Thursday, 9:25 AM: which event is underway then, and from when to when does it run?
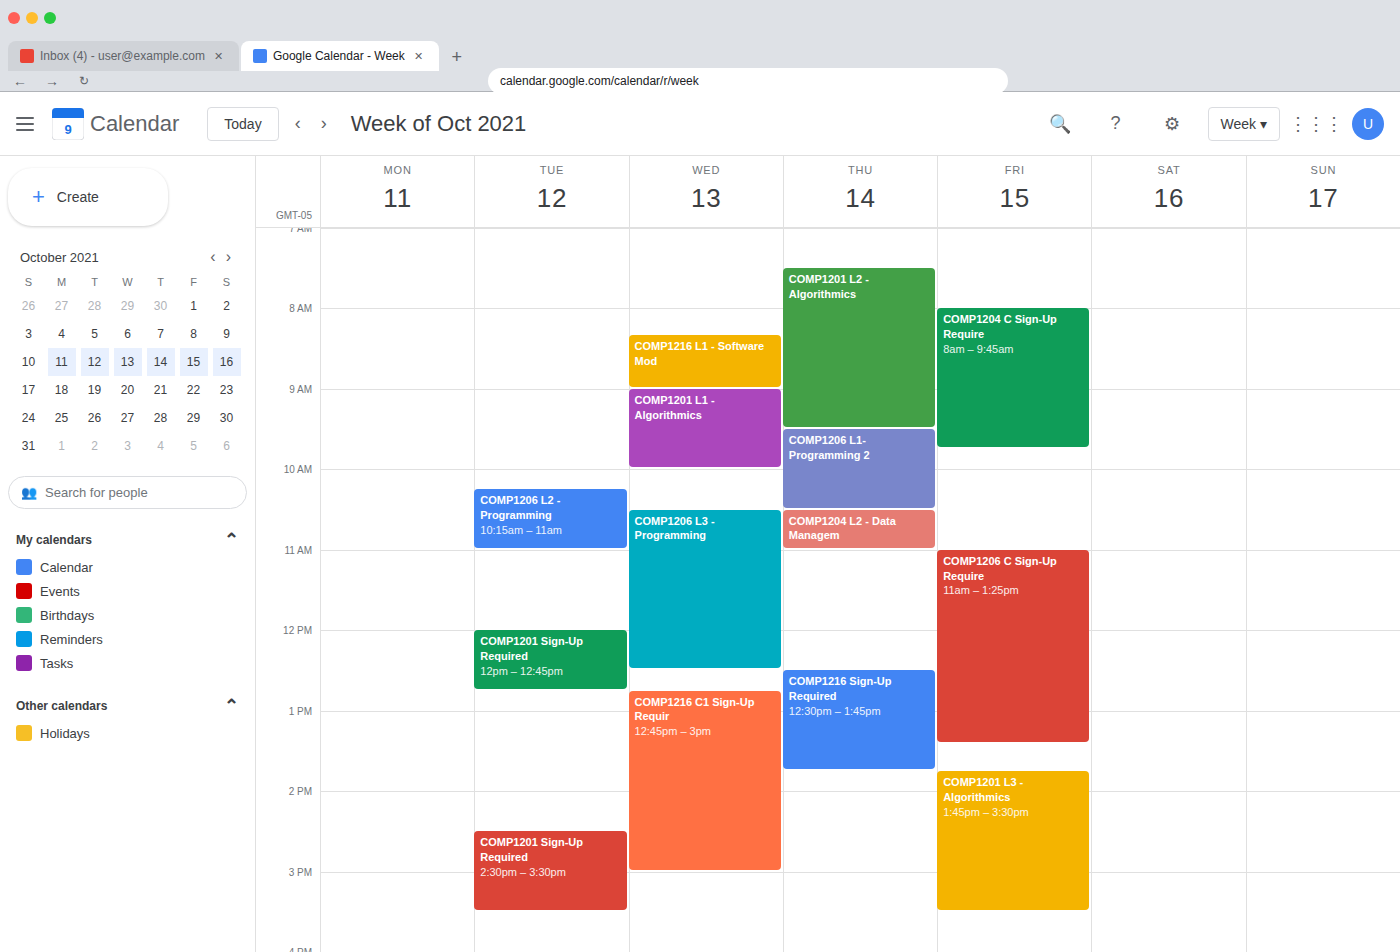
"COMP1201 L2 - Algorithmics", 7:30 AM to 9:30 AM